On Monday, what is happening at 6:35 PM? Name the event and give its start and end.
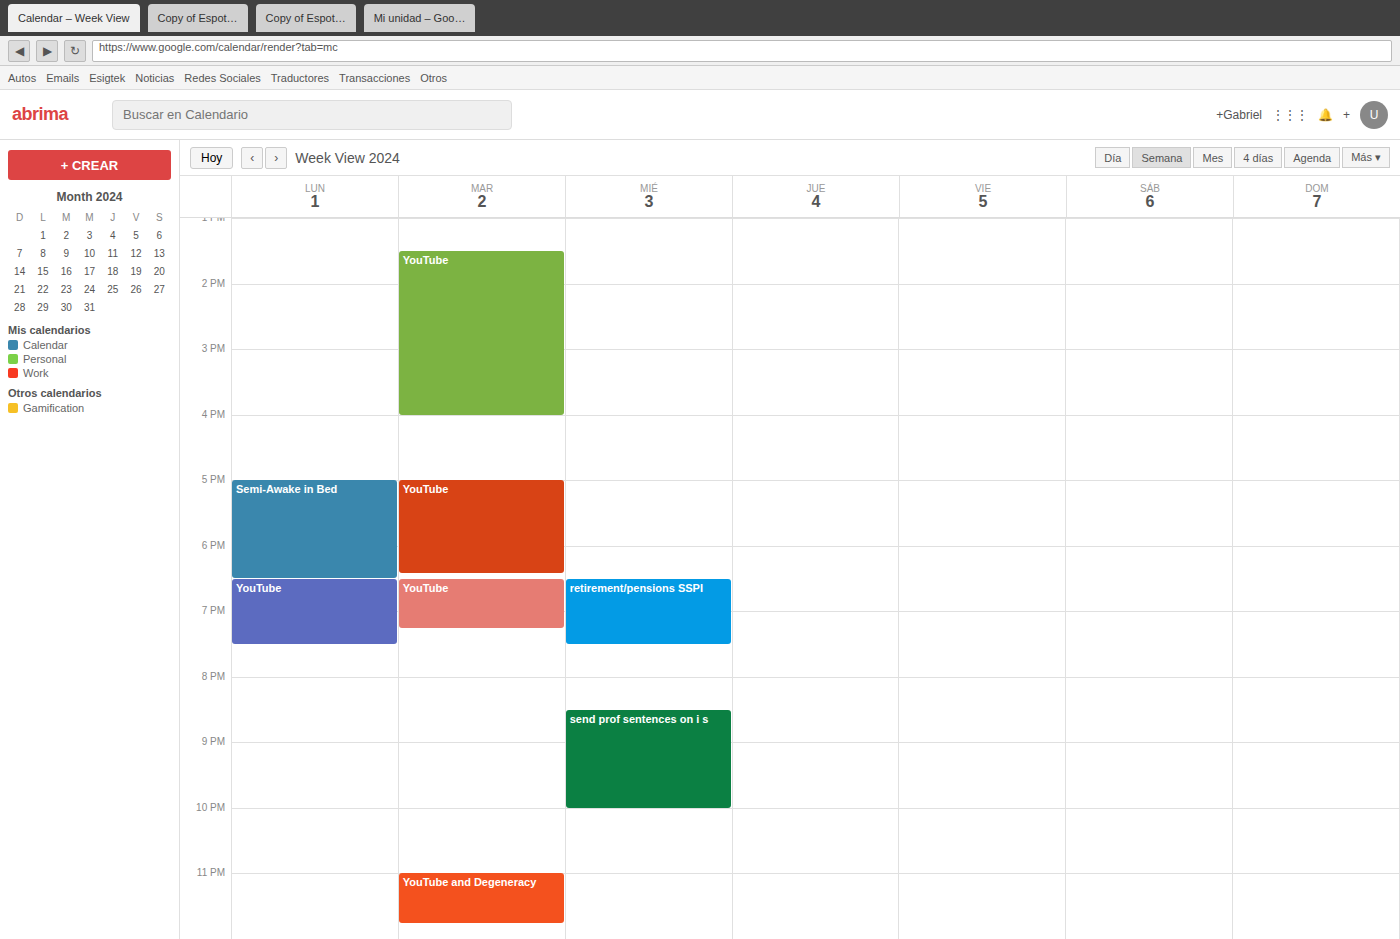
"YouTube", 6:30 PM to 7:30 PM